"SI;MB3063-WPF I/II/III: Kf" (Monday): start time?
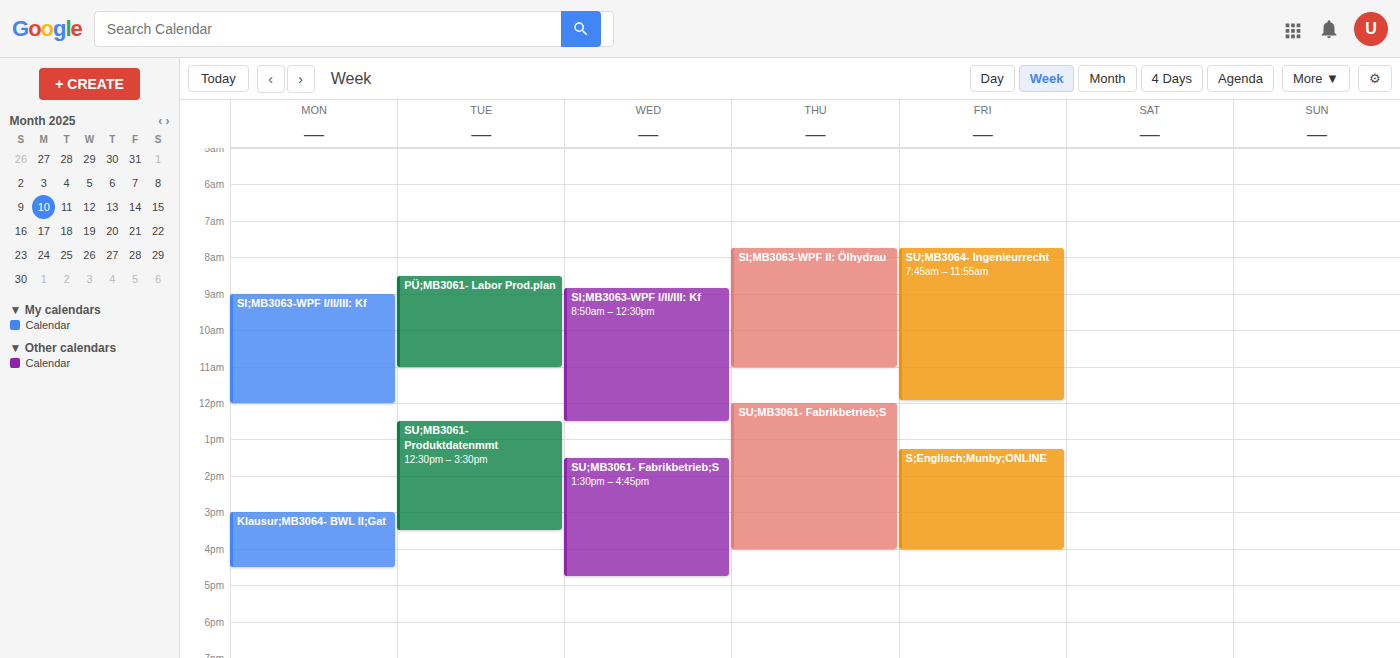
9:00 AM